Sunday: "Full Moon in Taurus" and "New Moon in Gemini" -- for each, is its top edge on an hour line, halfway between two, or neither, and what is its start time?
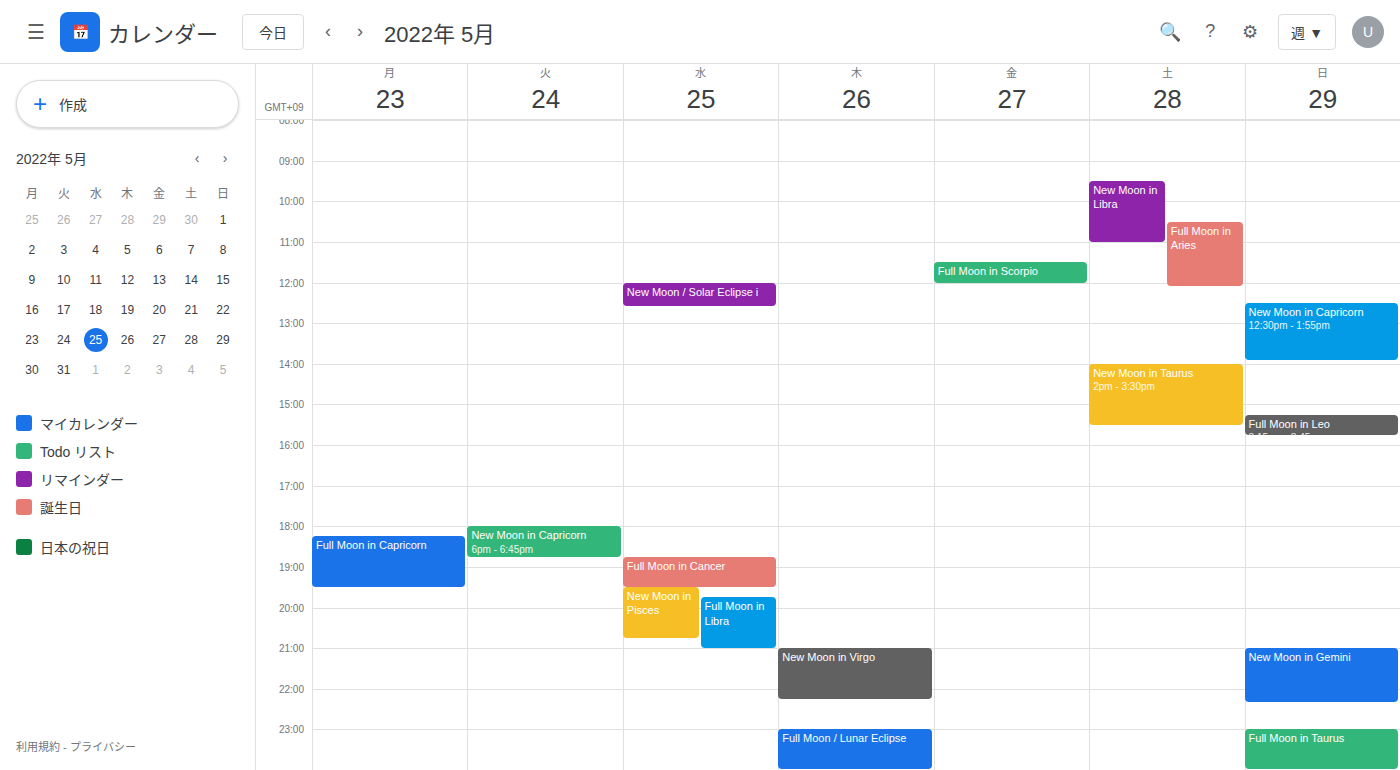
"Full Moon in Taurus": 11:00 PM, exactly on the 11 PM line. "New Moon in Gemini": 9:00 PM, exactly on the 9 PM line.